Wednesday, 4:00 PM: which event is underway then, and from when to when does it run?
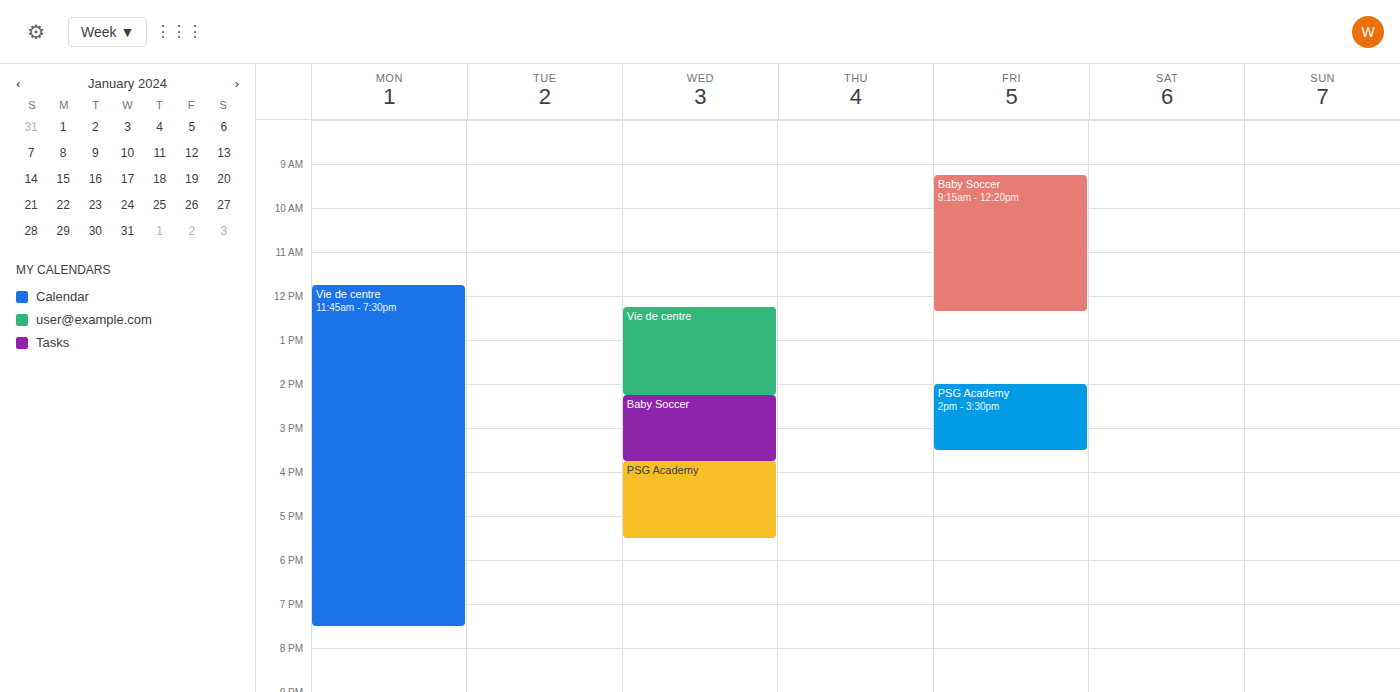
"PSG Academy", 3:45 PM to 5:30 PM